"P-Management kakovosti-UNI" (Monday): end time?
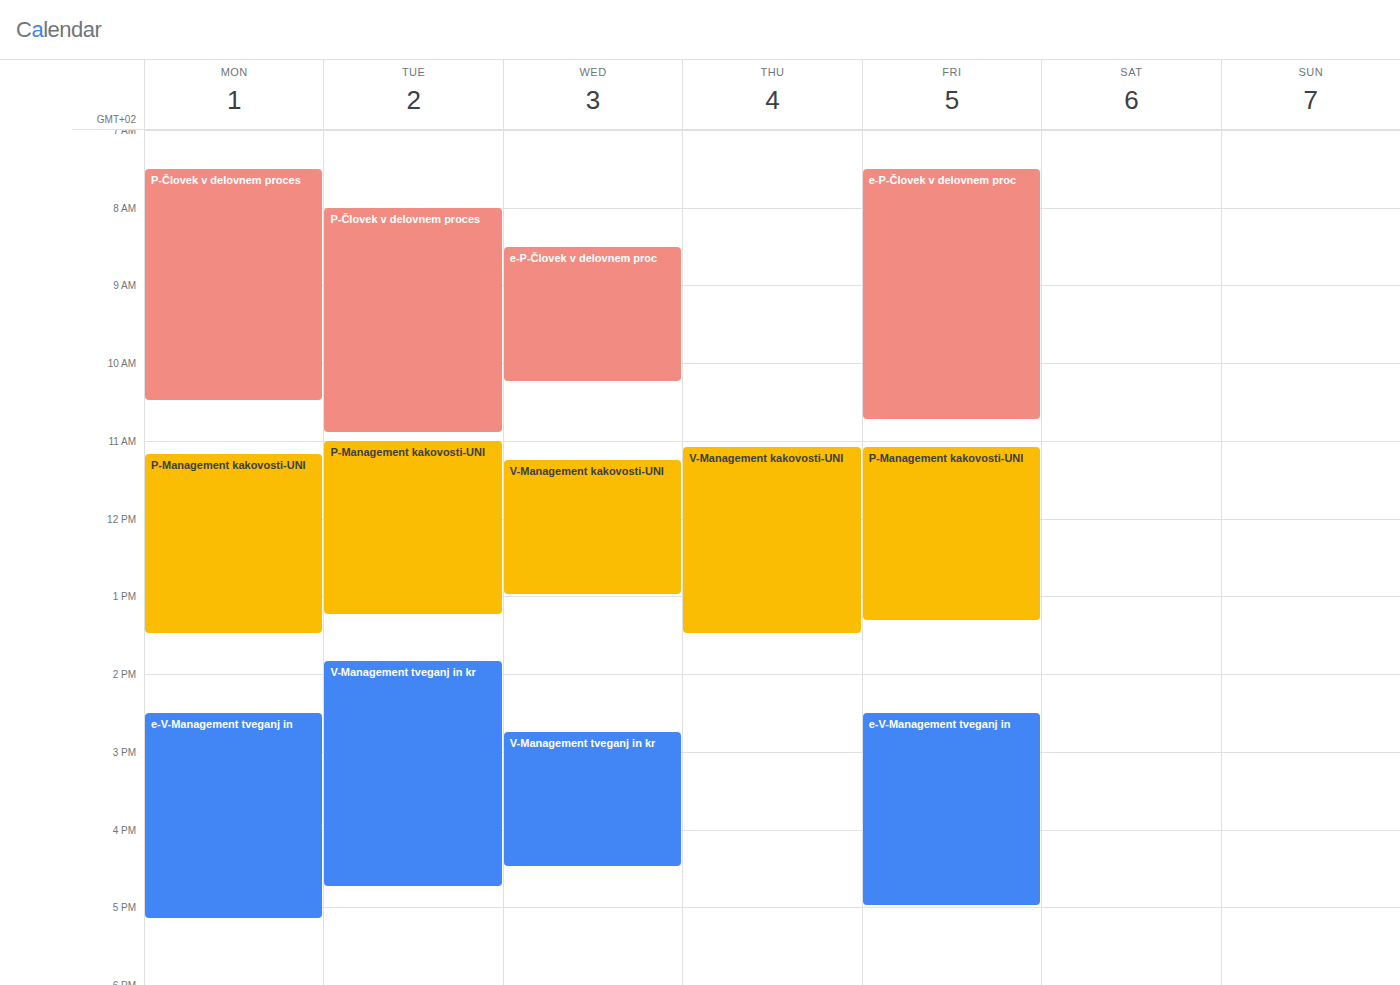
1:30 PM